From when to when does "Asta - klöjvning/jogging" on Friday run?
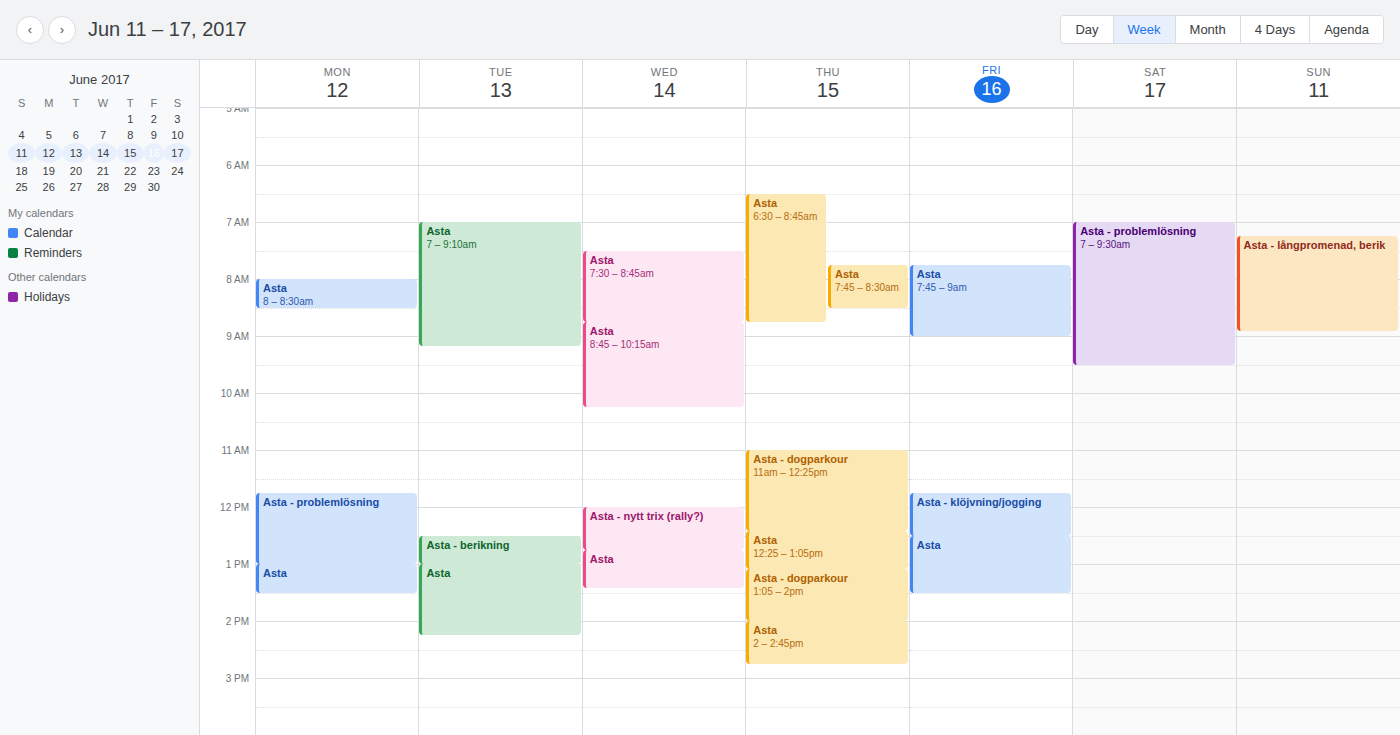
11:45 AM to 12:30 PM